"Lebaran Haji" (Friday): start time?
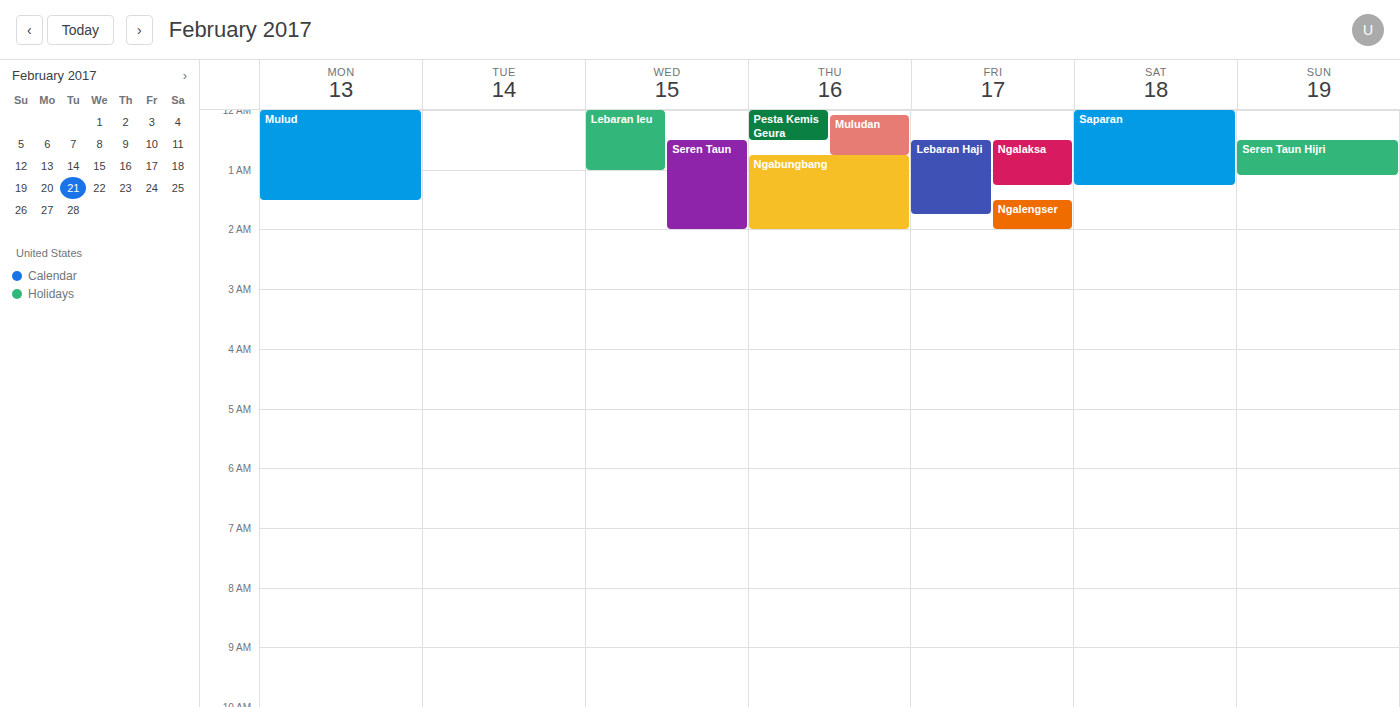
12:30 AM